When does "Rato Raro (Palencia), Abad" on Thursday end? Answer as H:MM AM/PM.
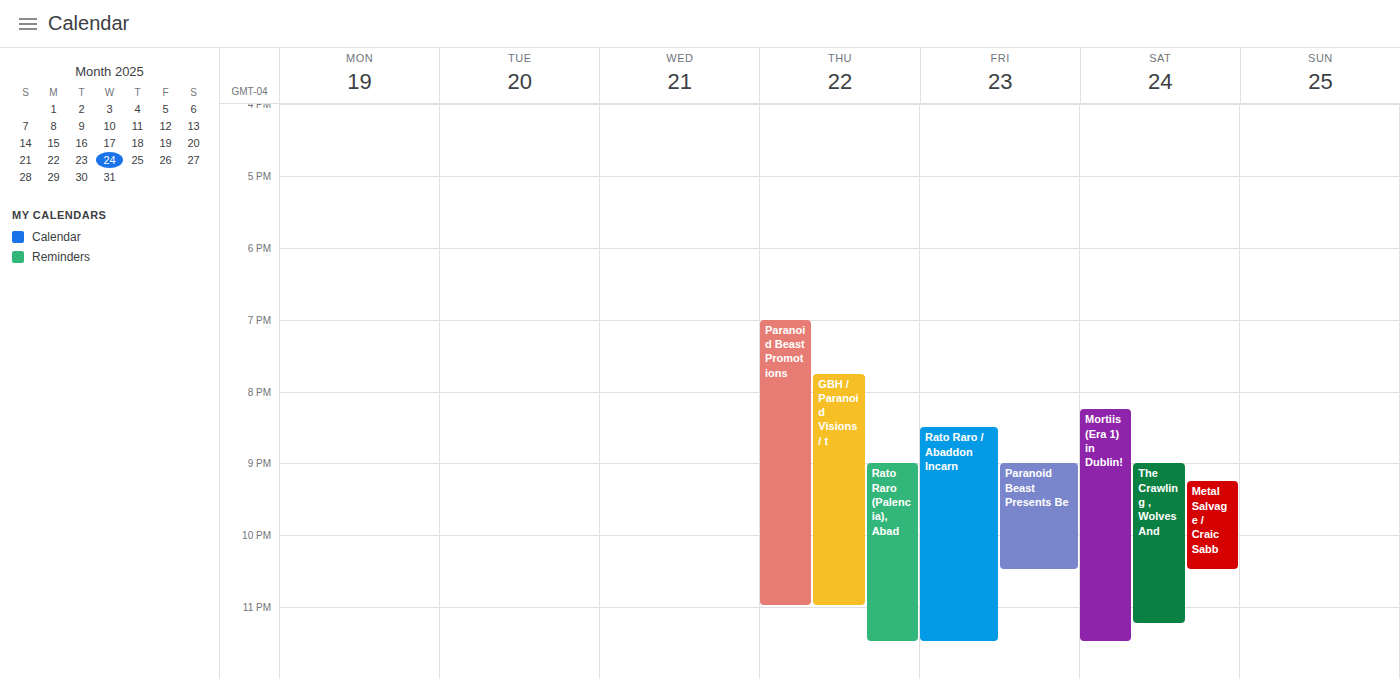
11:30 PM